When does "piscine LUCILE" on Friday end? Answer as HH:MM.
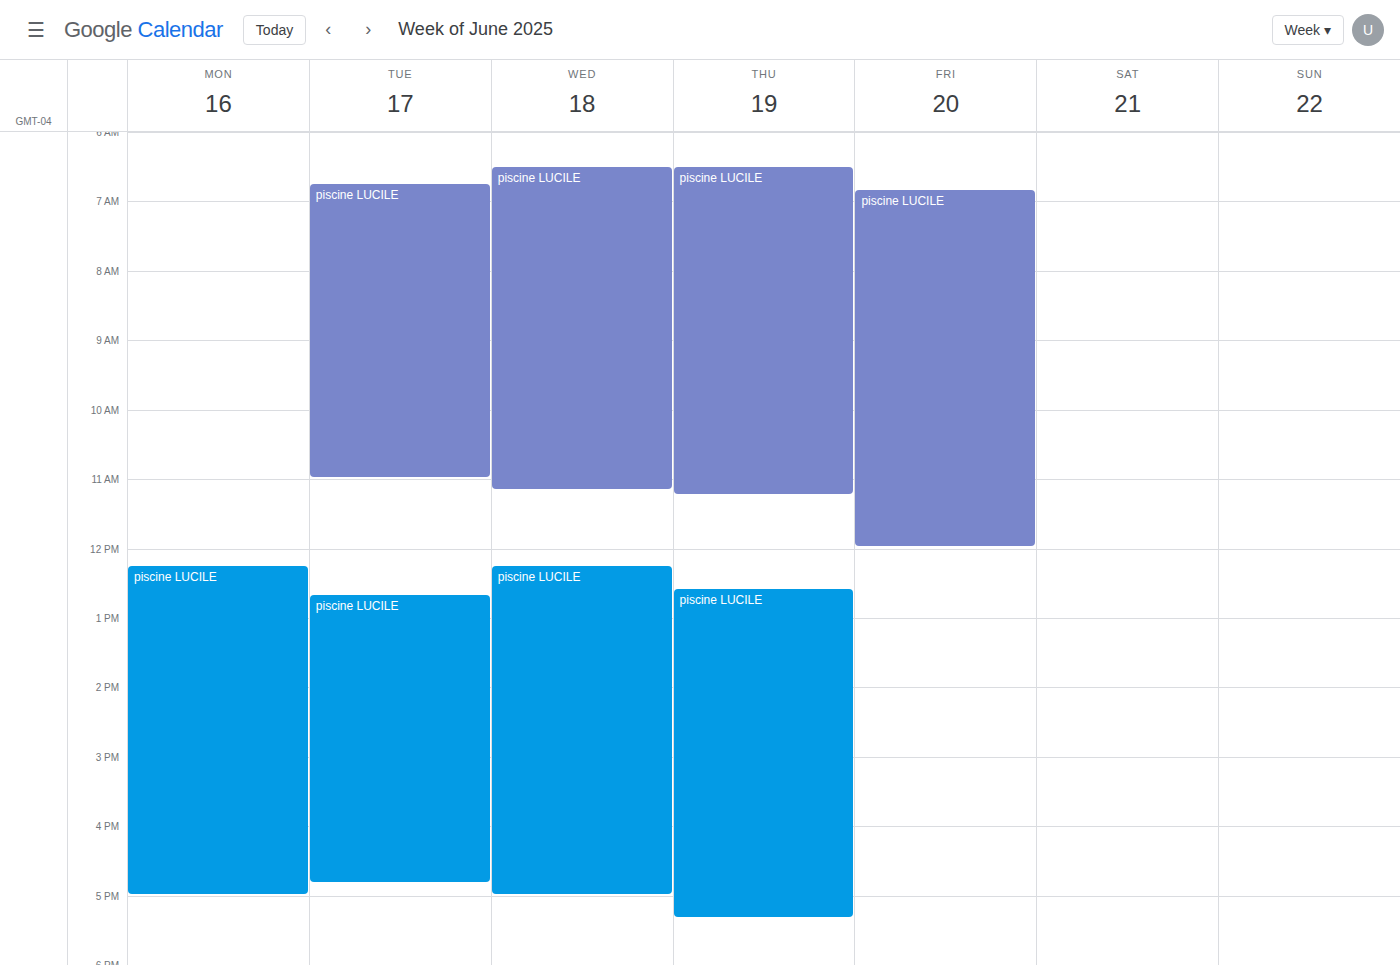
12:00